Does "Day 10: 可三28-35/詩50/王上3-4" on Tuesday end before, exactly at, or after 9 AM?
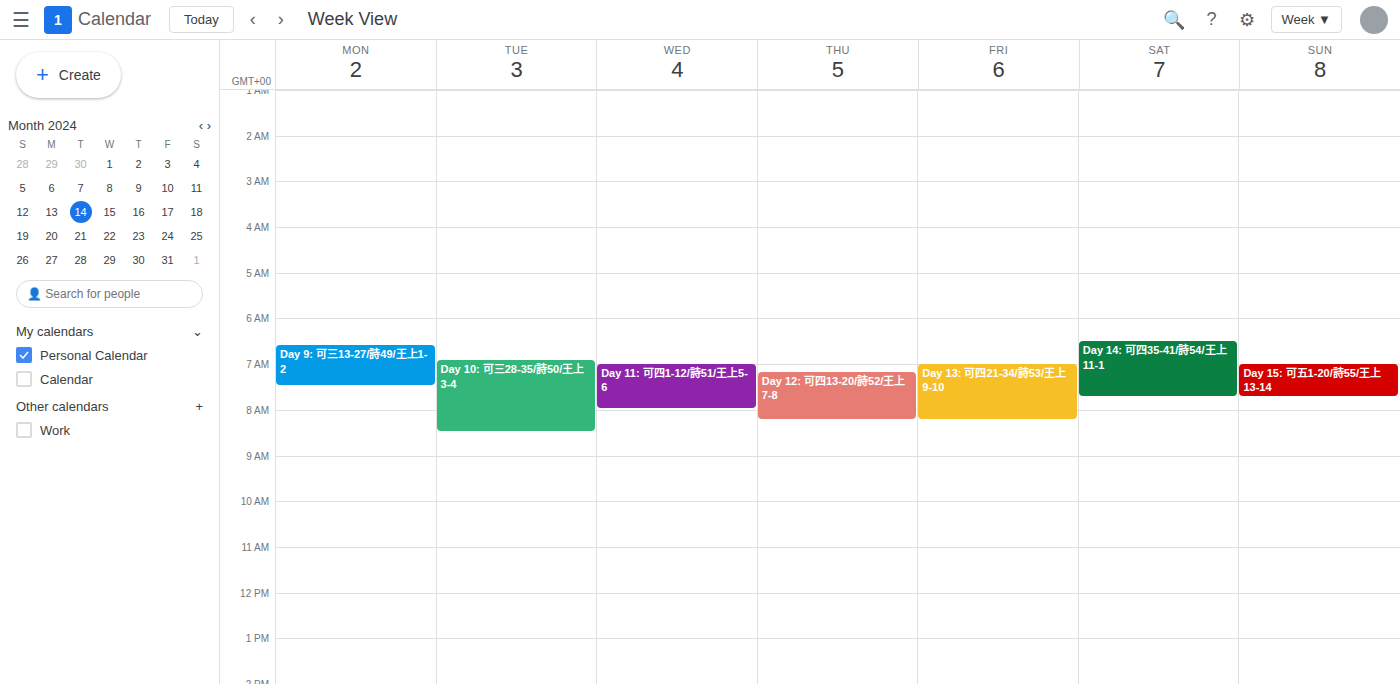
8:30 AM -- before 9 AM, 30 minutes above the 9 AM line.